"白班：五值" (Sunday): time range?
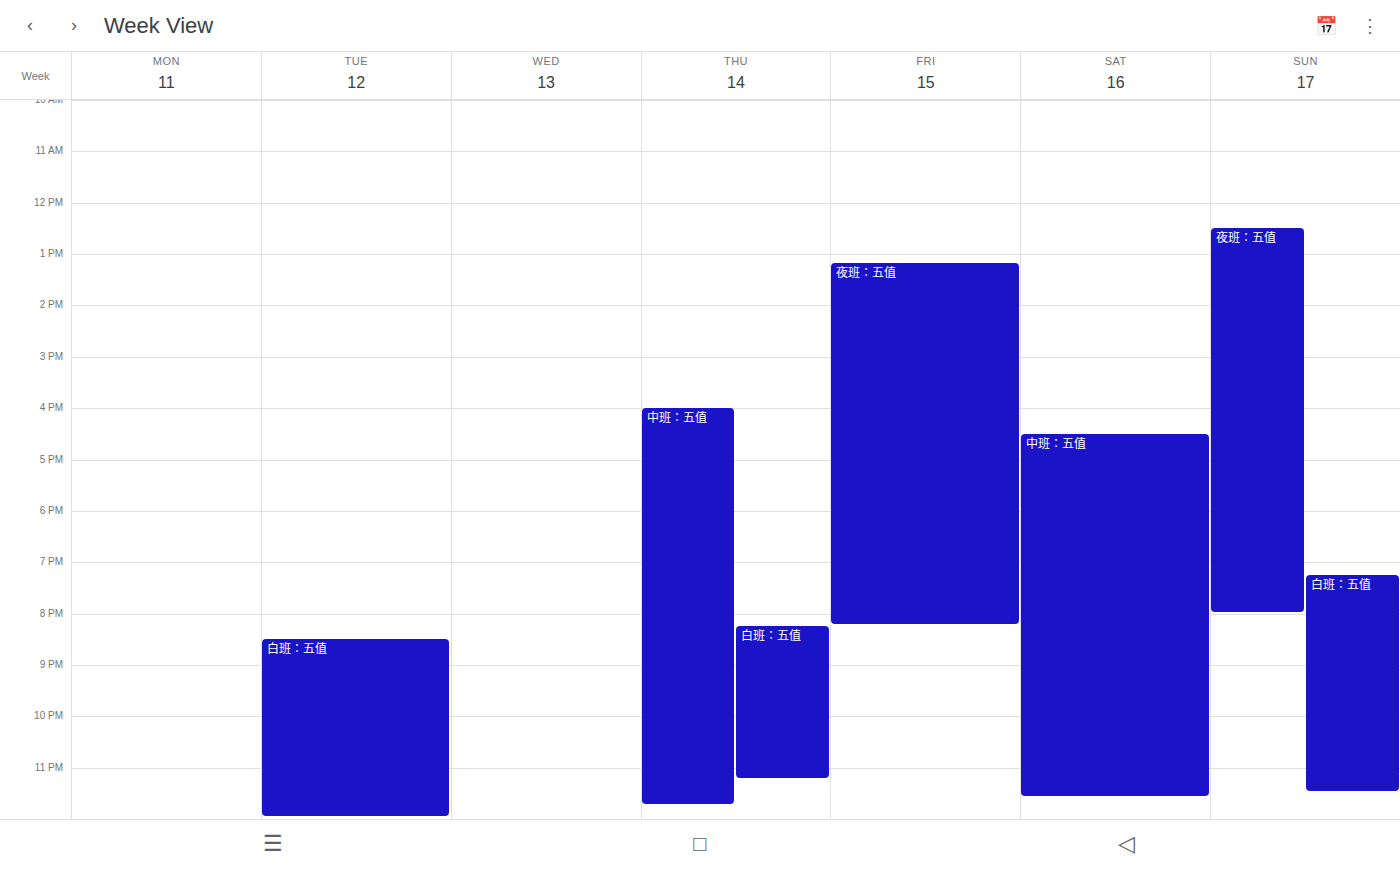
7:15 PM to 11:30 PM